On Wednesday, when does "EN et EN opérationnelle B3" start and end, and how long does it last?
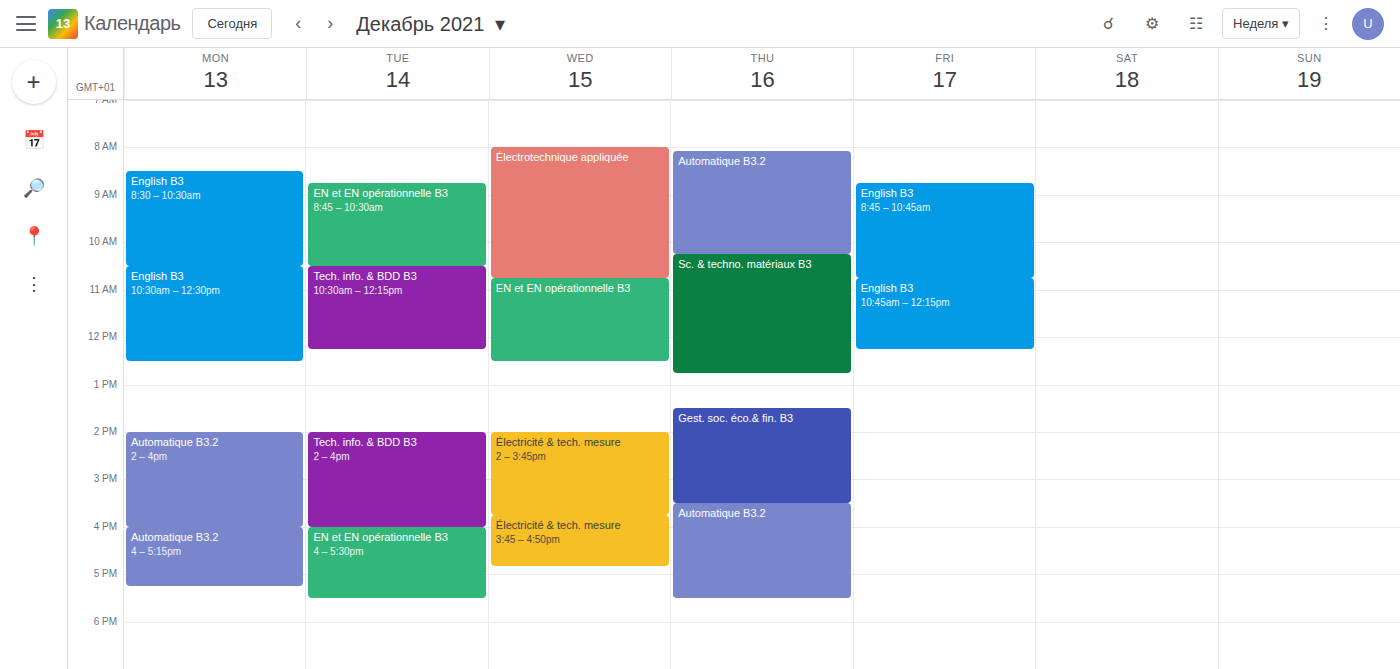
10:45 AM to 12:30 PM, 1 hour 45 minutes